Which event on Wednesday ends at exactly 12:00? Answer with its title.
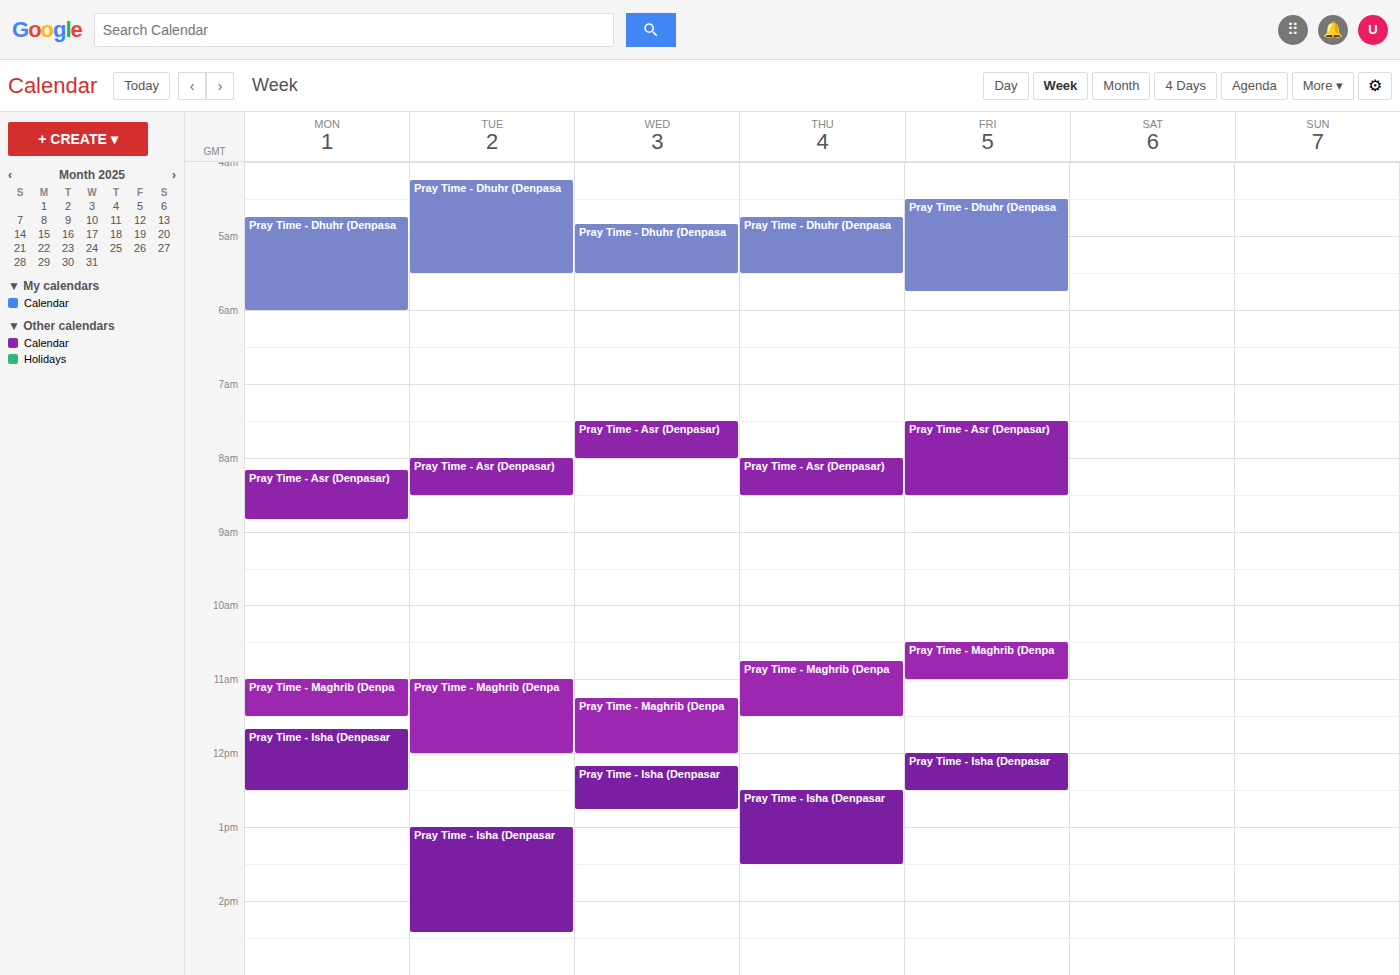
"Pray Time - Maghrib (Denpa"